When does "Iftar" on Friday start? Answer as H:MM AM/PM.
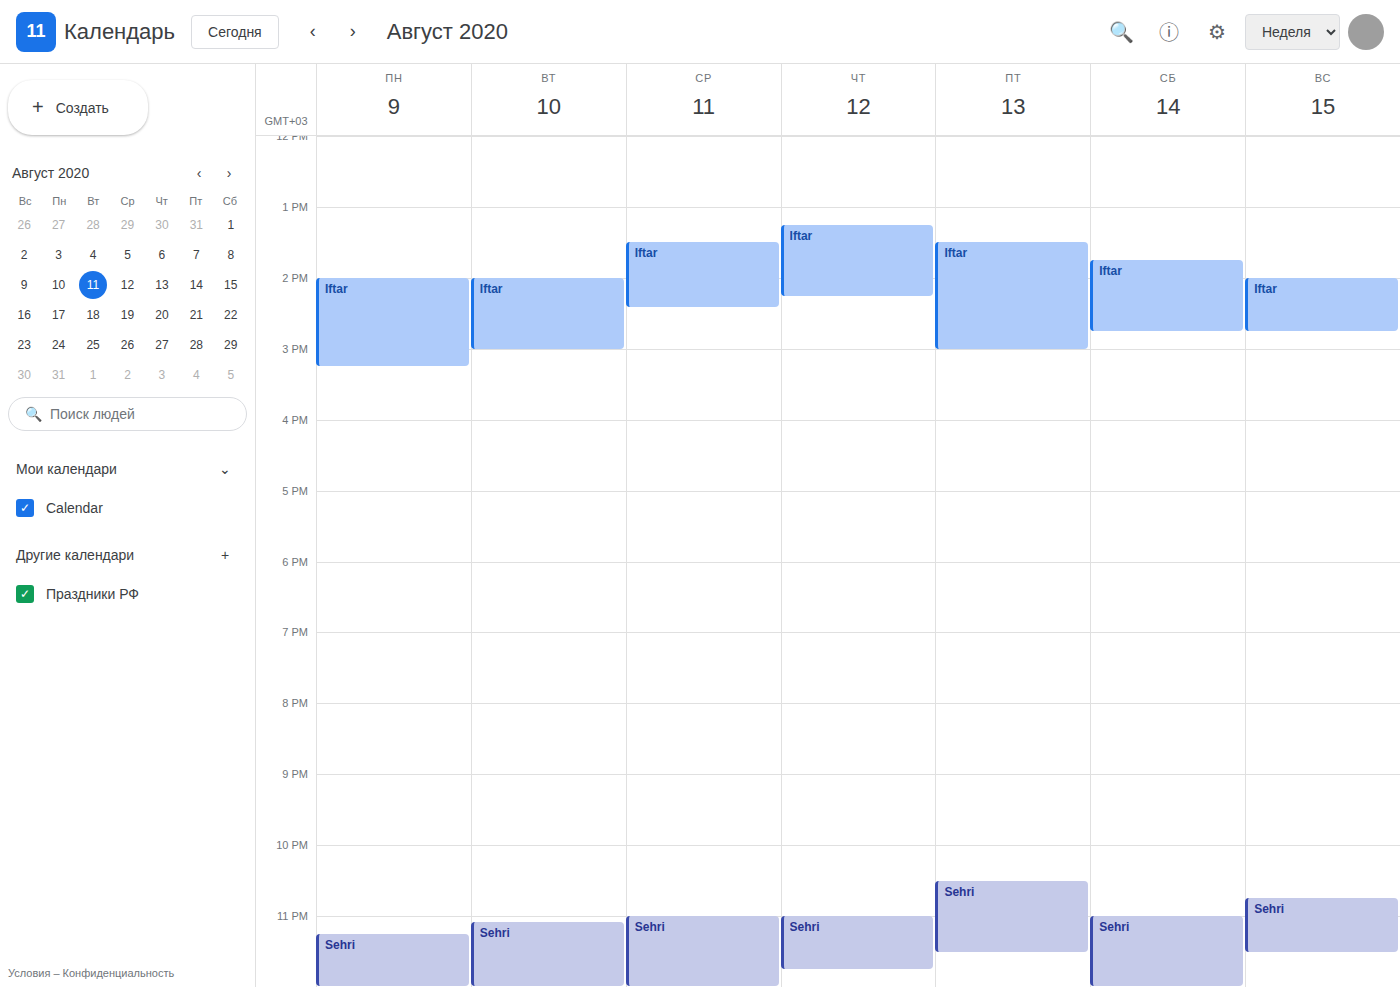
1:30 PM